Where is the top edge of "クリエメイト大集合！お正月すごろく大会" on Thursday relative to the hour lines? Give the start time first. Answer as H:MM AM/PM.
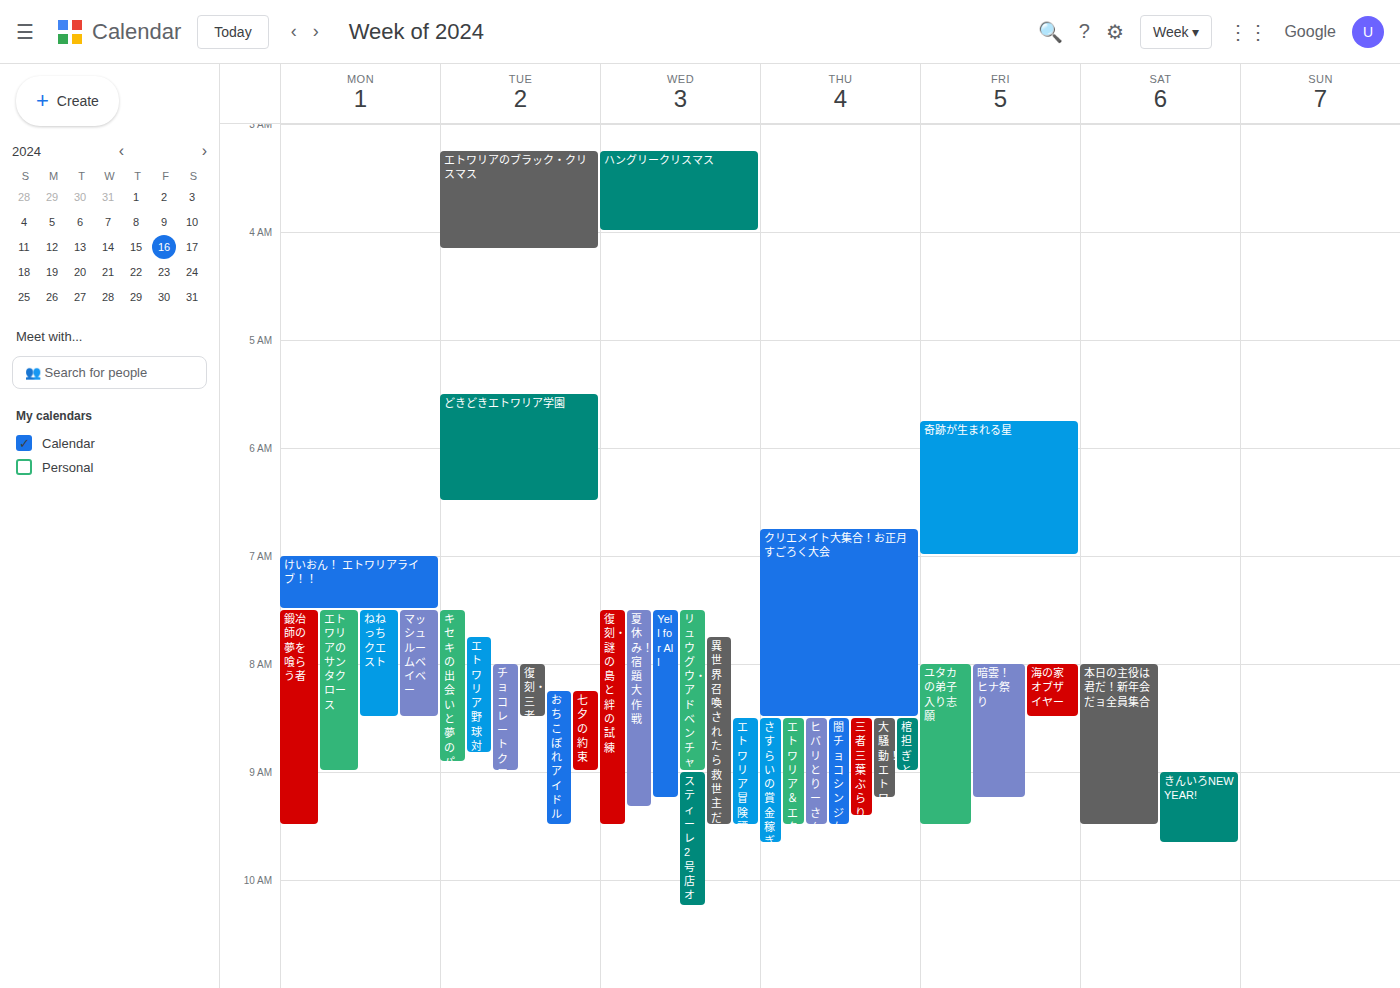
6:45 AM -- neither: three quarters of the way from the 6 AM line to the 7 AM line.